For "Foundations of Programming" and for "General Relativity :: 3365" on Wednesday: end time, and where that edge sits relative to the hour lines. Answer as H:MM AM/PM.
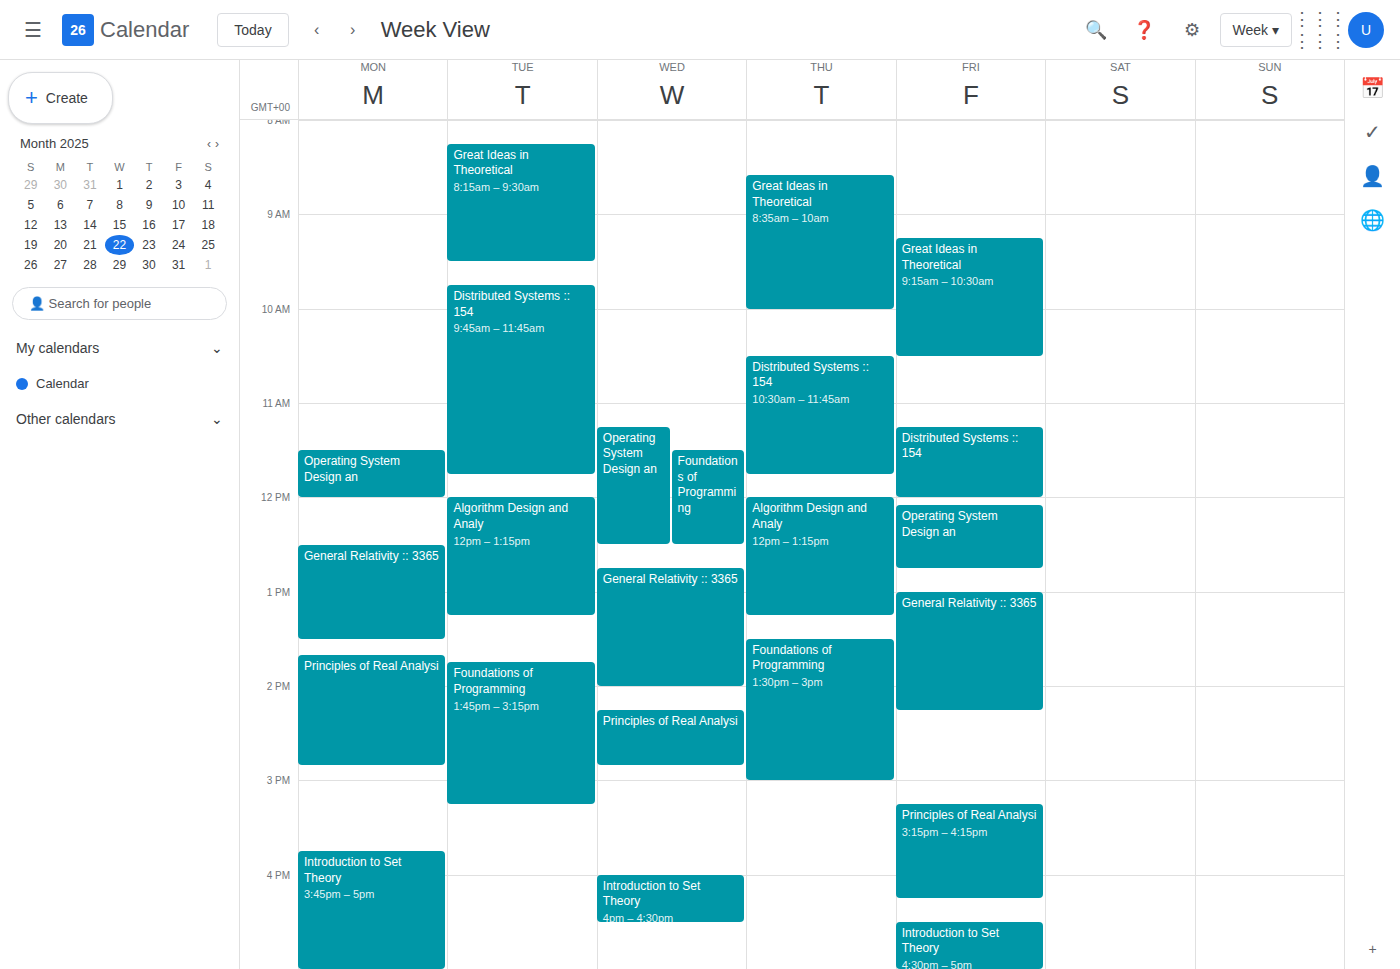
"Foundations of Programming": 12:30 PM, halfway between the 12 PM and 1 PM lines. "General Relativity :: 3365": 2:00 PM, exactly on the 2 PM line.